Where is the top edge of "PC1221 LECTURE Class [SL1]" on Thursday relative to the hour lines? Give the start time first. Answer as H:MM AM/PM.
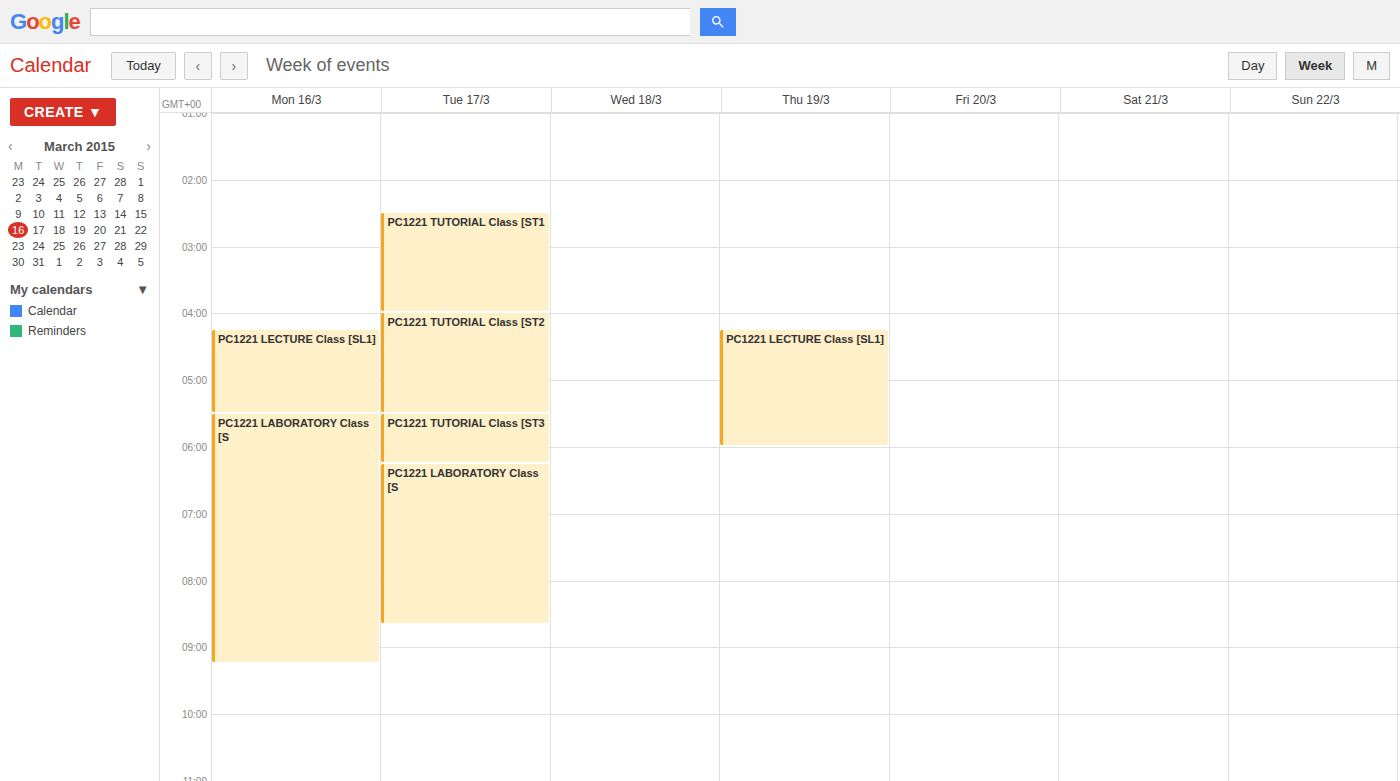
4:15 AM -- neither: a quarter of the way from the 4 AM line to the 5 AM line.